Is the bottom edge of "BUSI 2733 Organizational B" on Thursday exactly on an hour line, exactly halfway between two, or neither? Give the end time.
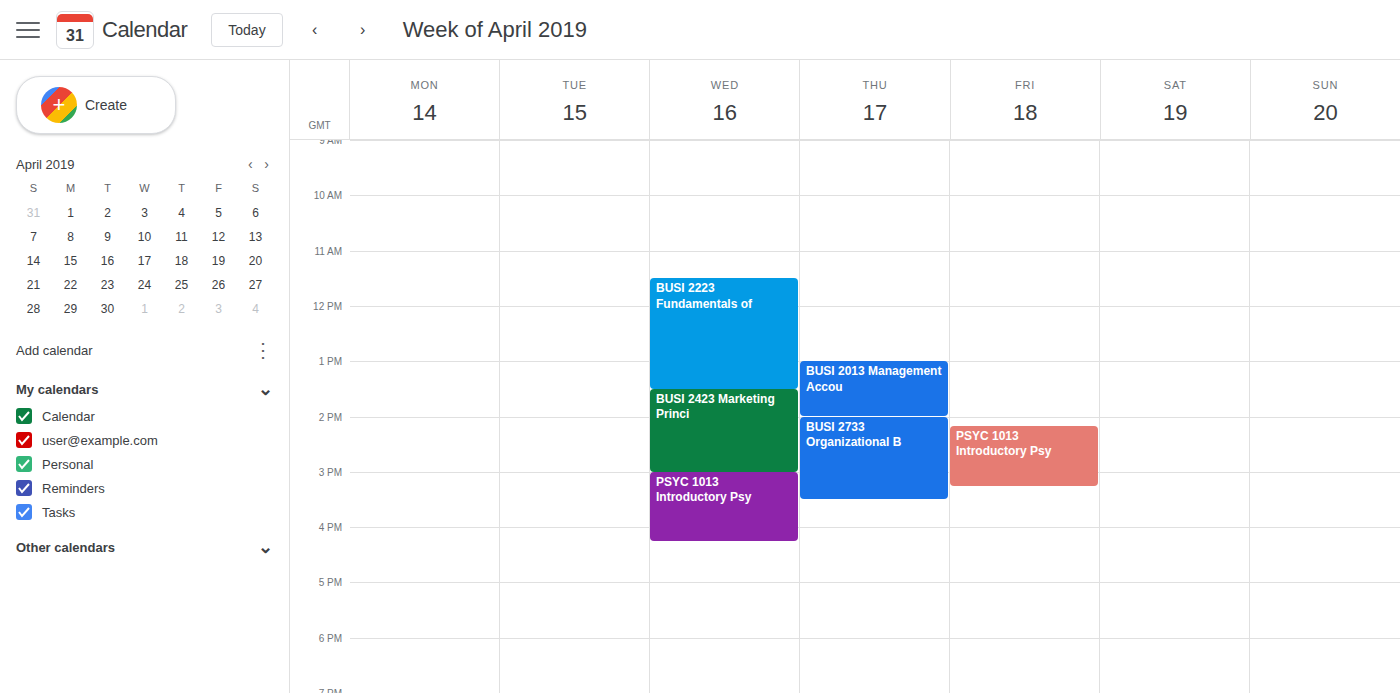
3:30 PM -- halfway between the 3 PM and 4 PM lines.